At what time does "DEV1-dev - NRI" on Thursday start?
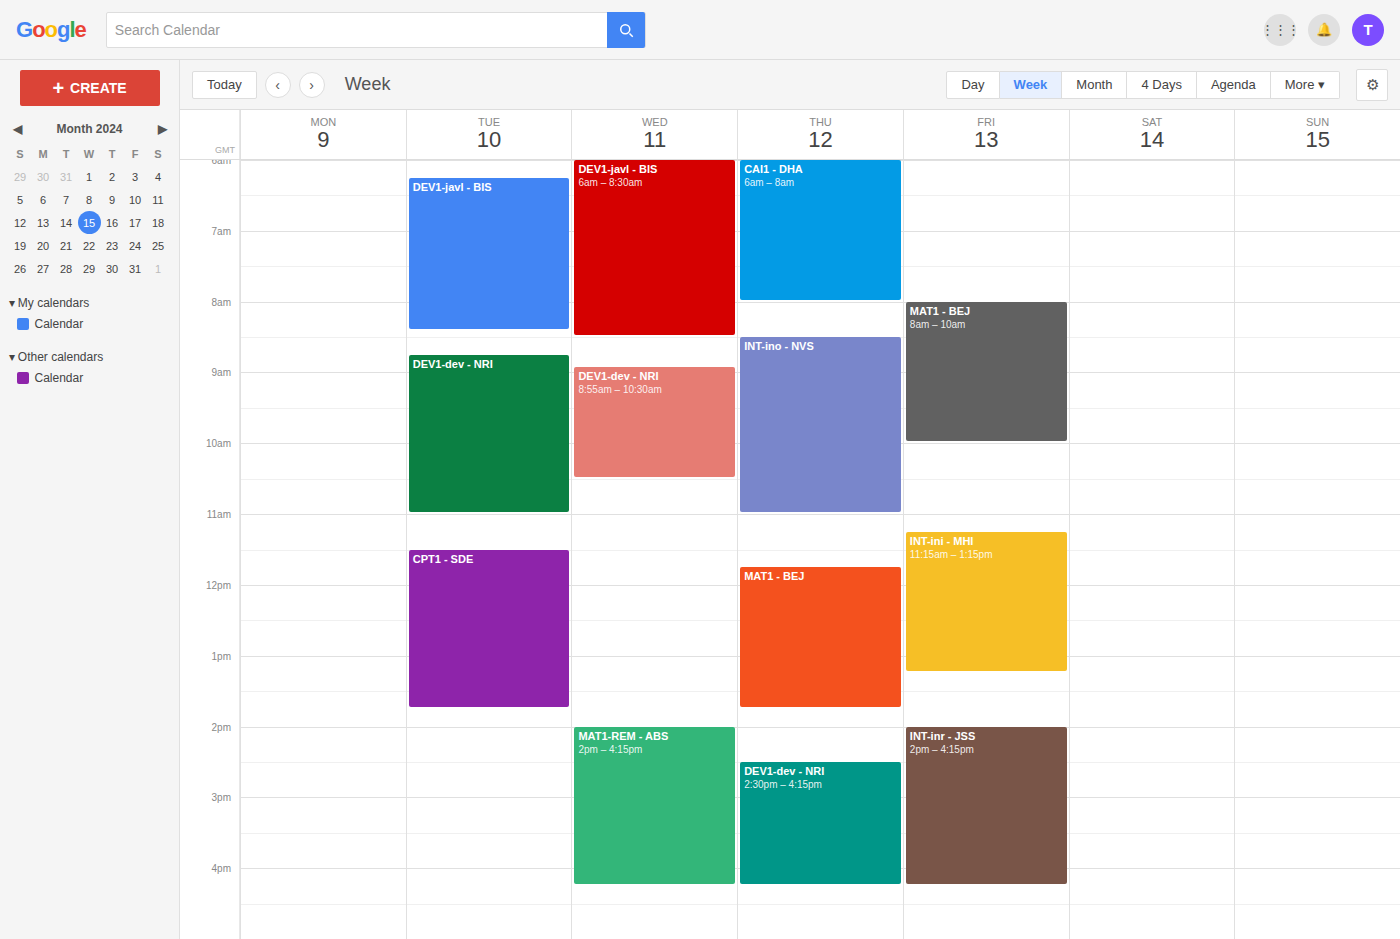
2:30 PM